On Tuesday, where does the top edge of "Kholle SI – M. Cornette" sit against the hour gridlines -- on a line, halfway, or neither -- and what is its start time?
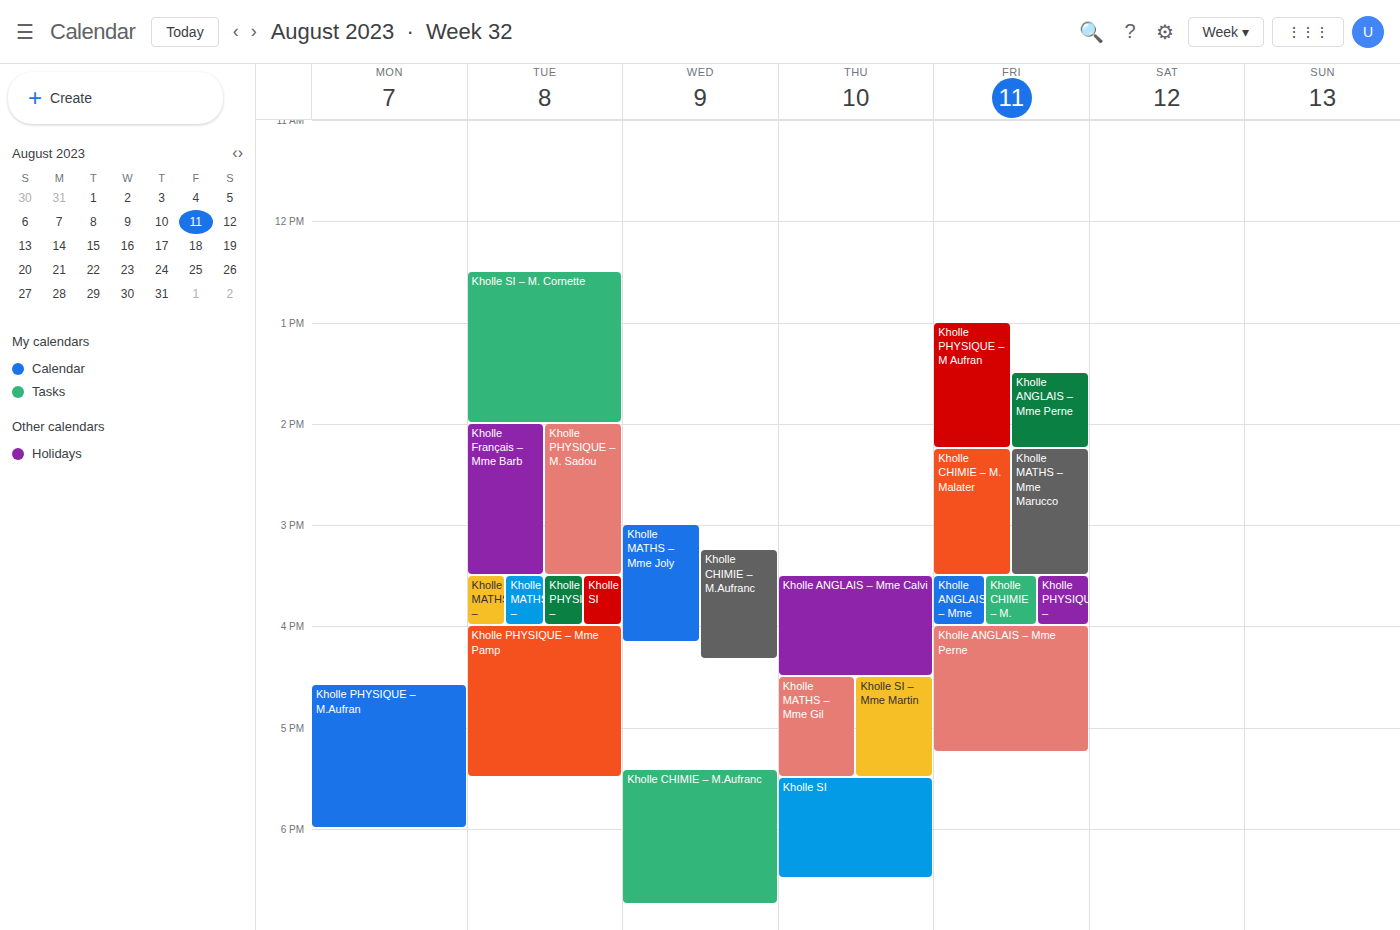
12:30 PM -- halfway between the 12 PM and 1 PM lines.